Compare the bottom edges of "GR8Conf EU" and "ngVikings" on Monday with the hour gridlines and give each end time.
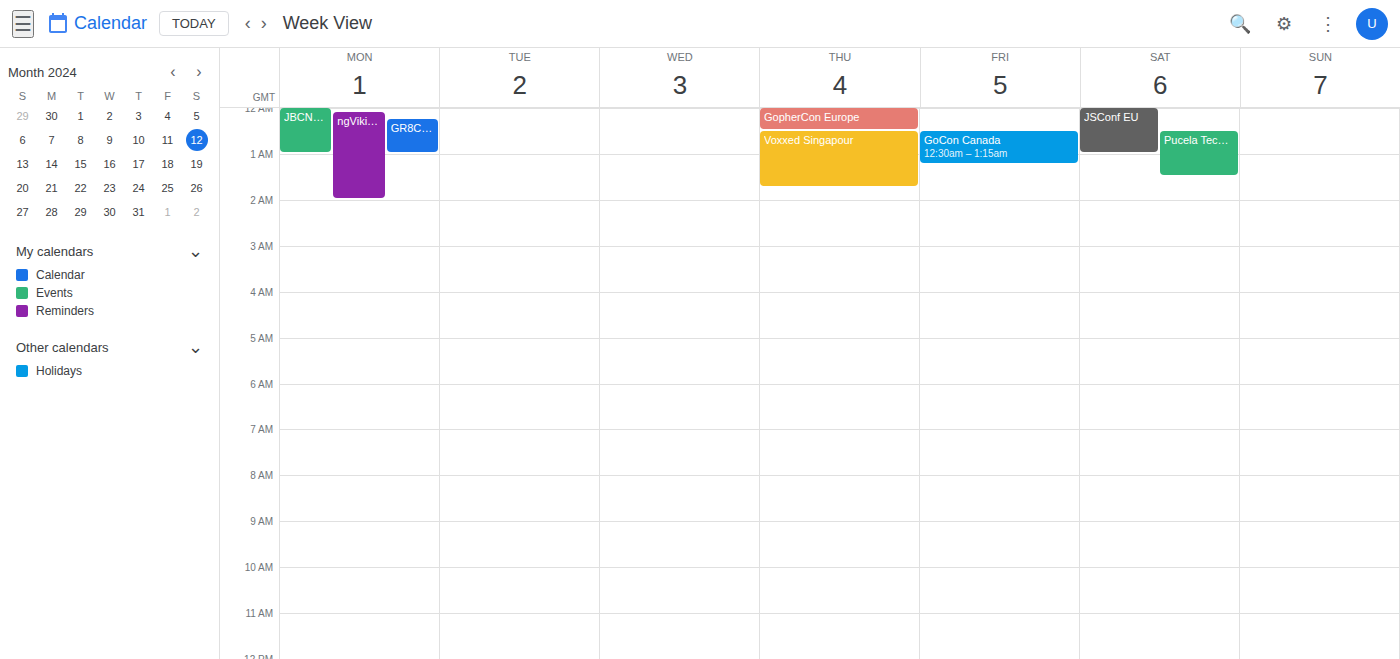
"GR8Conf EU": 1:00 AM, exactly on the 1 AM line. "ngVikings": 2:00 AM, exactly on the 2 AM line.